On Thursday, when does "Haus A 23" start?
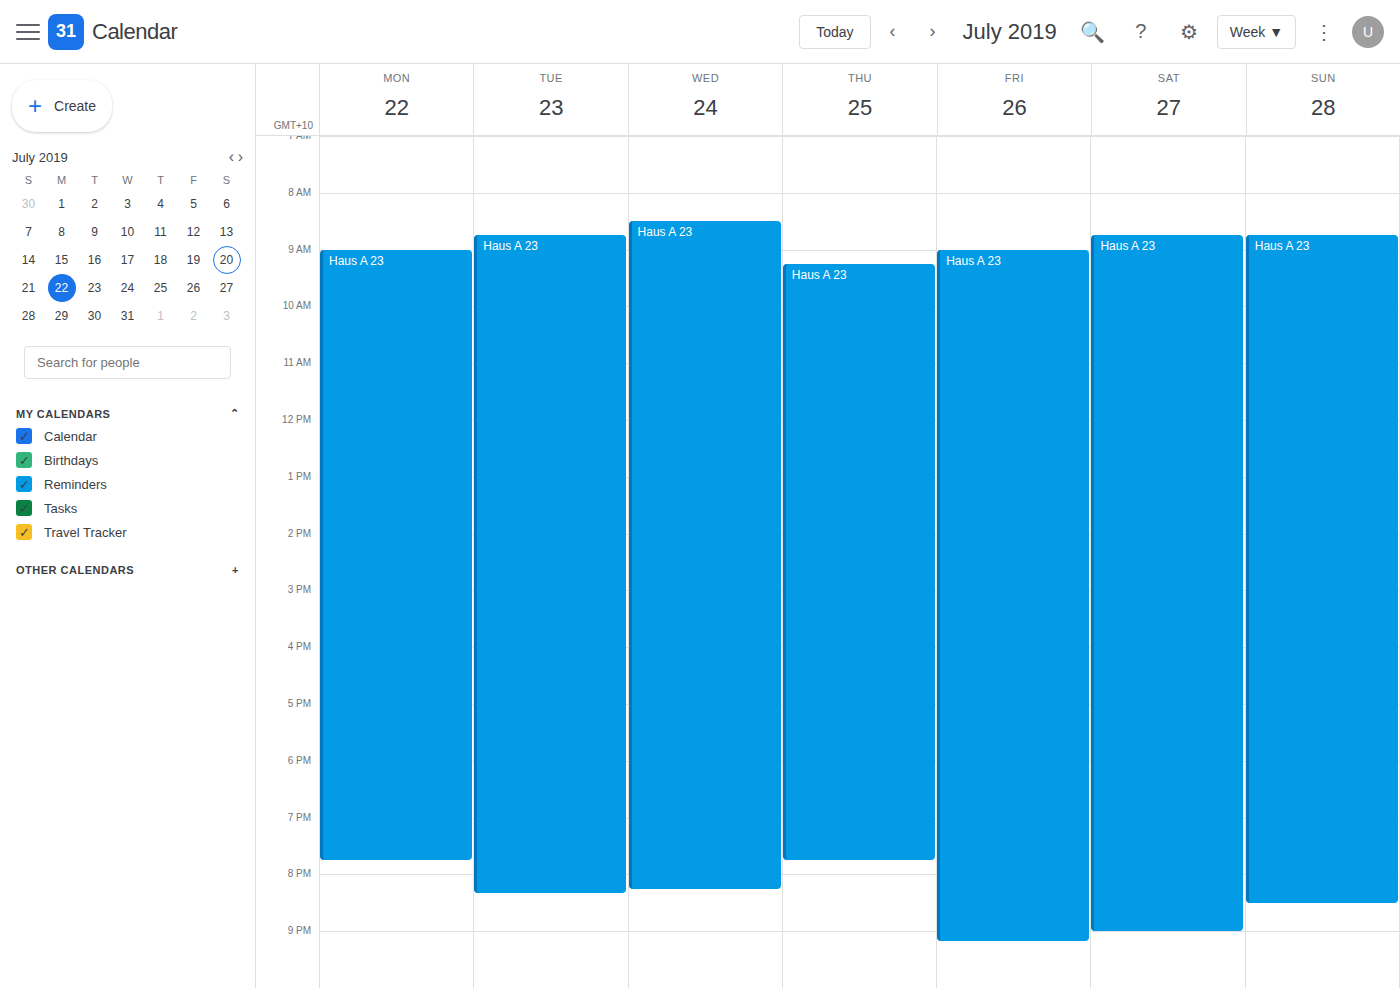
9:15 AM